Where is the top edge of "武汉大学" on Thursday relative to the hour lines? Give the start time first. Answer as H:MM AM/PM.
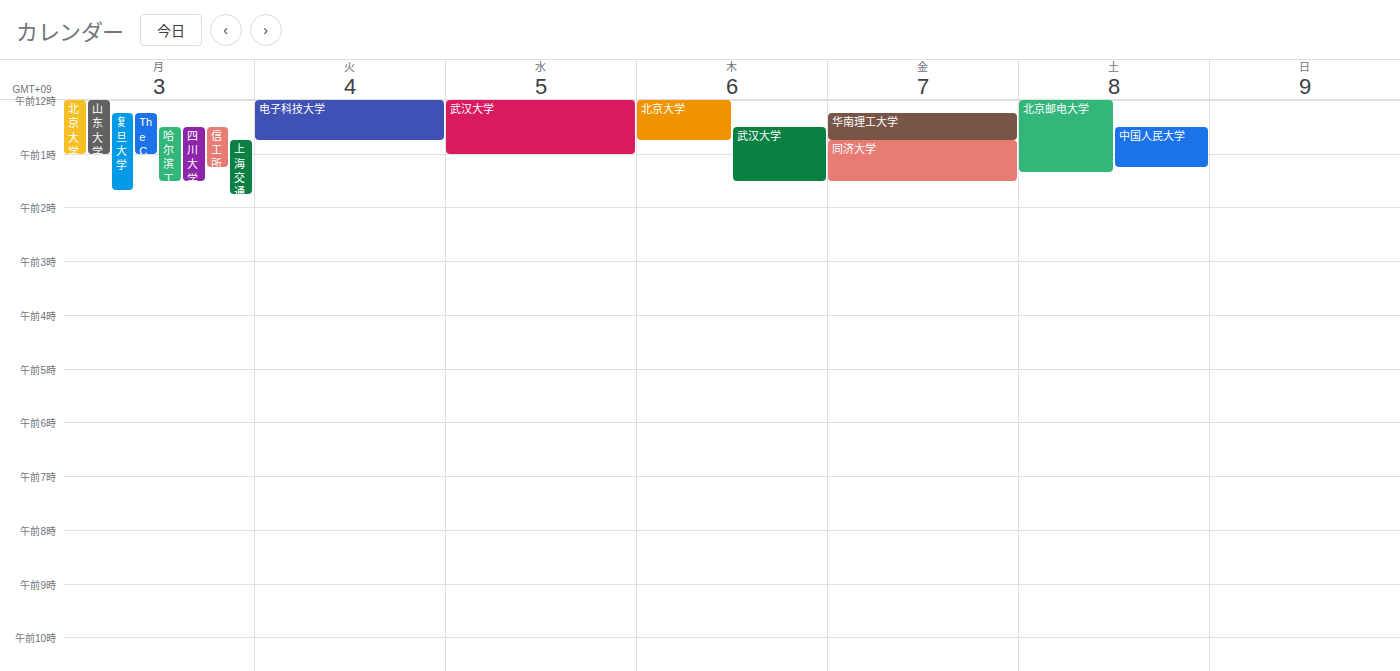
12:30 AM -- halfway between the 12 AM and 1 AM lines.